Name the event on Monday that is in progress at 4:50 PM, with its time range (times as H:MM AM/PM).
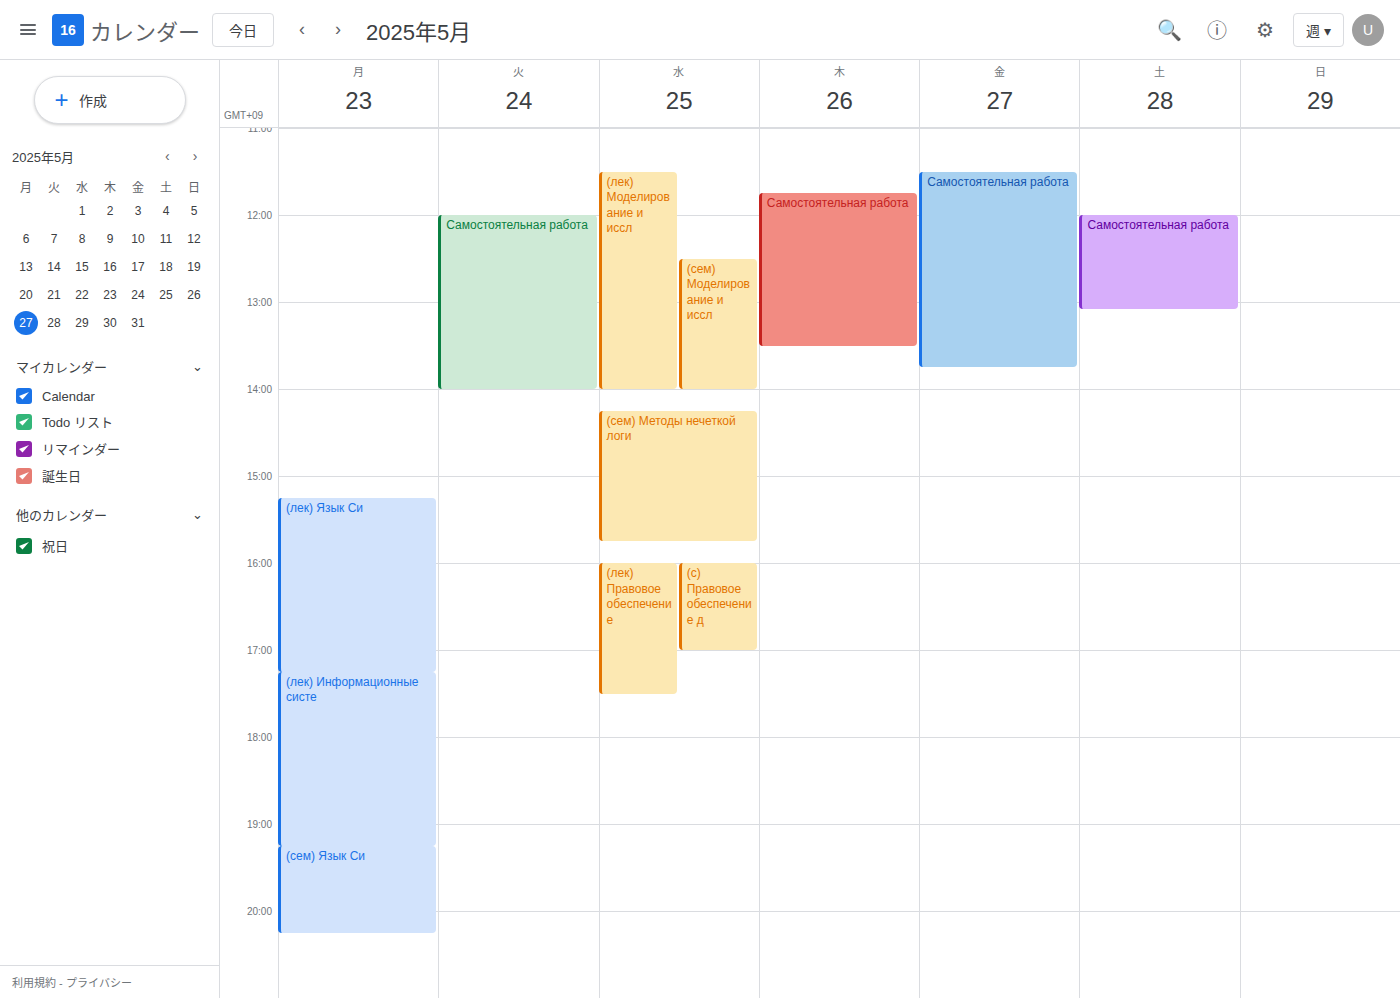
"(лек) Язык Си", 3:15 PM to 5:15 PM